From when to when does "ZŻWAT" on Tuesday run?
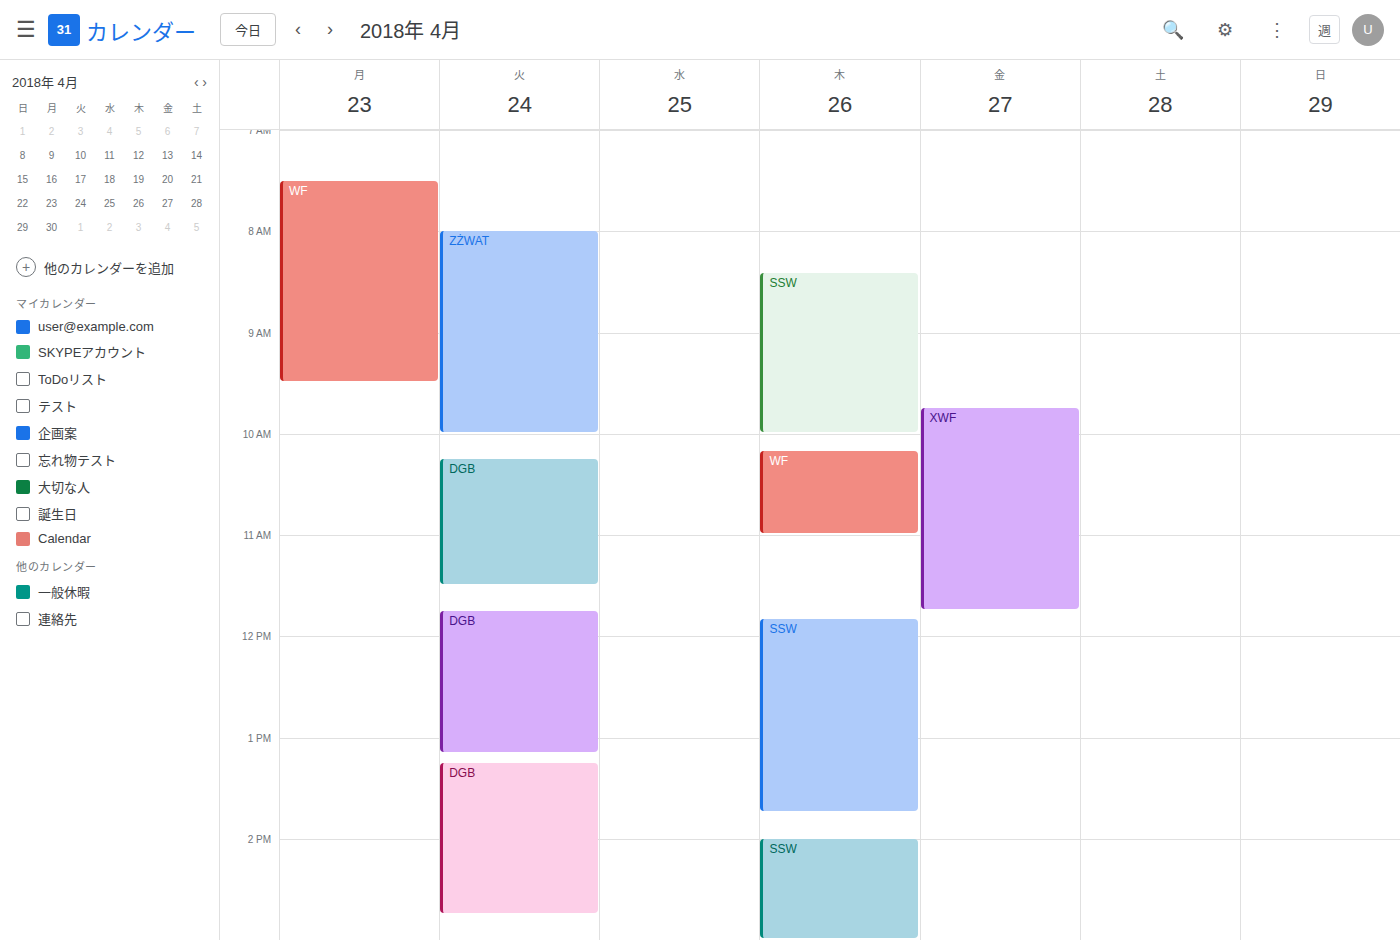
8:00 AM to 10:00 AM